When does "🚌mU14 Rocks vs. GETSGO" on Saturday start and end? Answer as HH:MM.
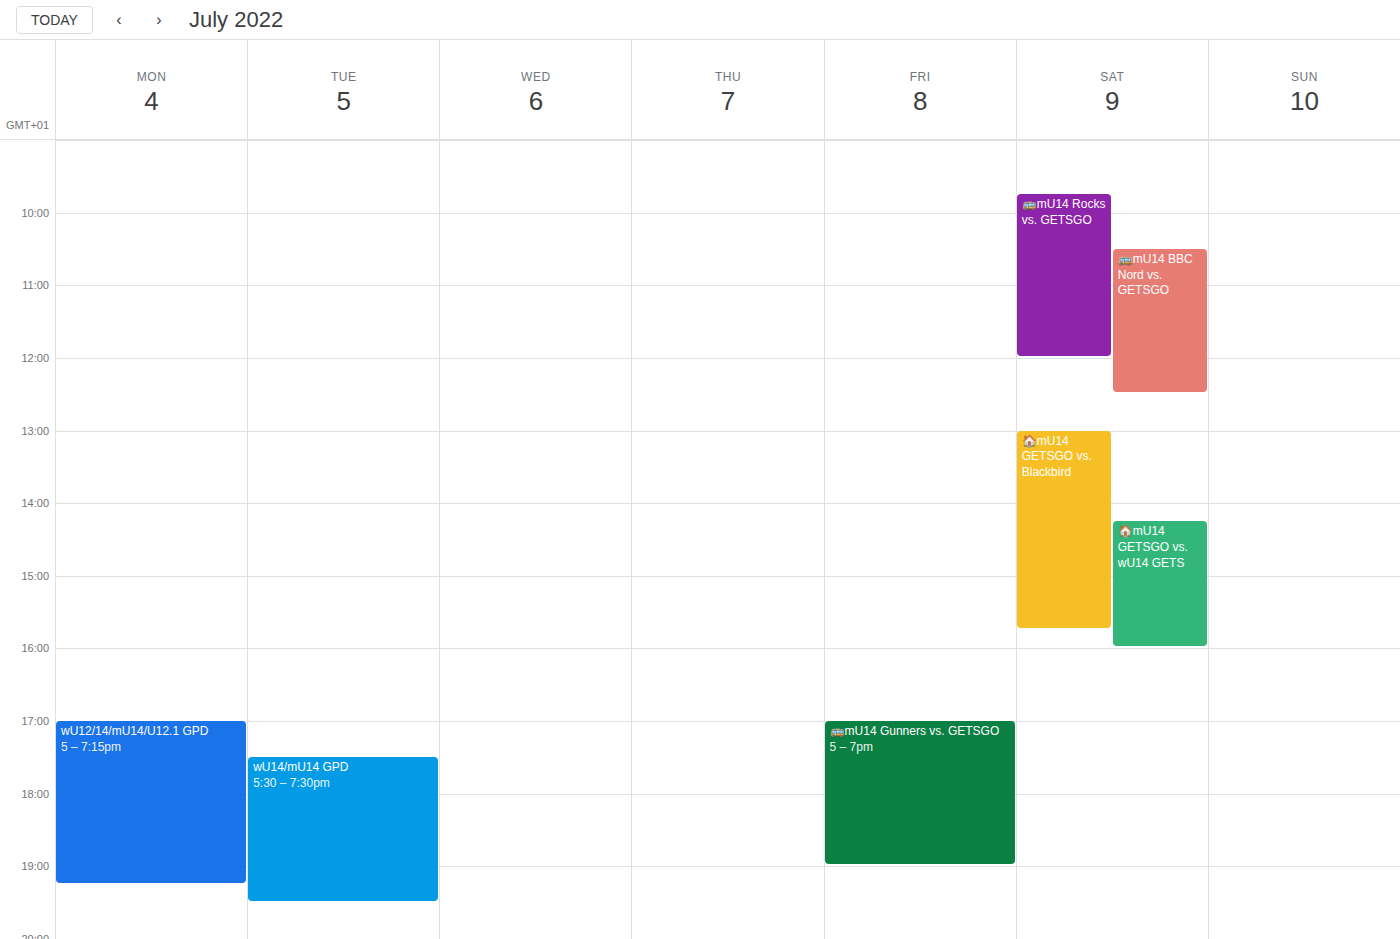
09:45 to 12:00